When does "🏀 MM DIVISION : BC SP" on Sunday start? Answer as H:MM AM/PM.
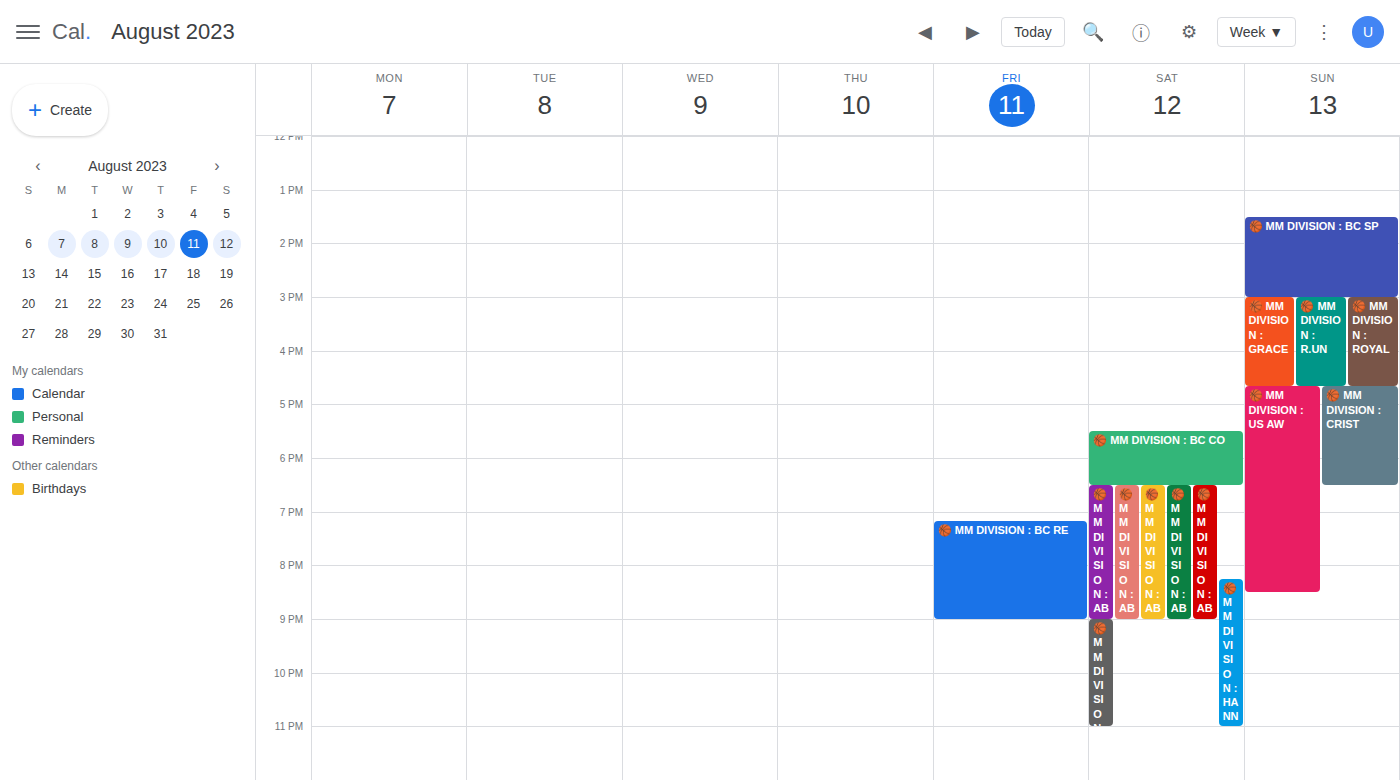
1:30 PM